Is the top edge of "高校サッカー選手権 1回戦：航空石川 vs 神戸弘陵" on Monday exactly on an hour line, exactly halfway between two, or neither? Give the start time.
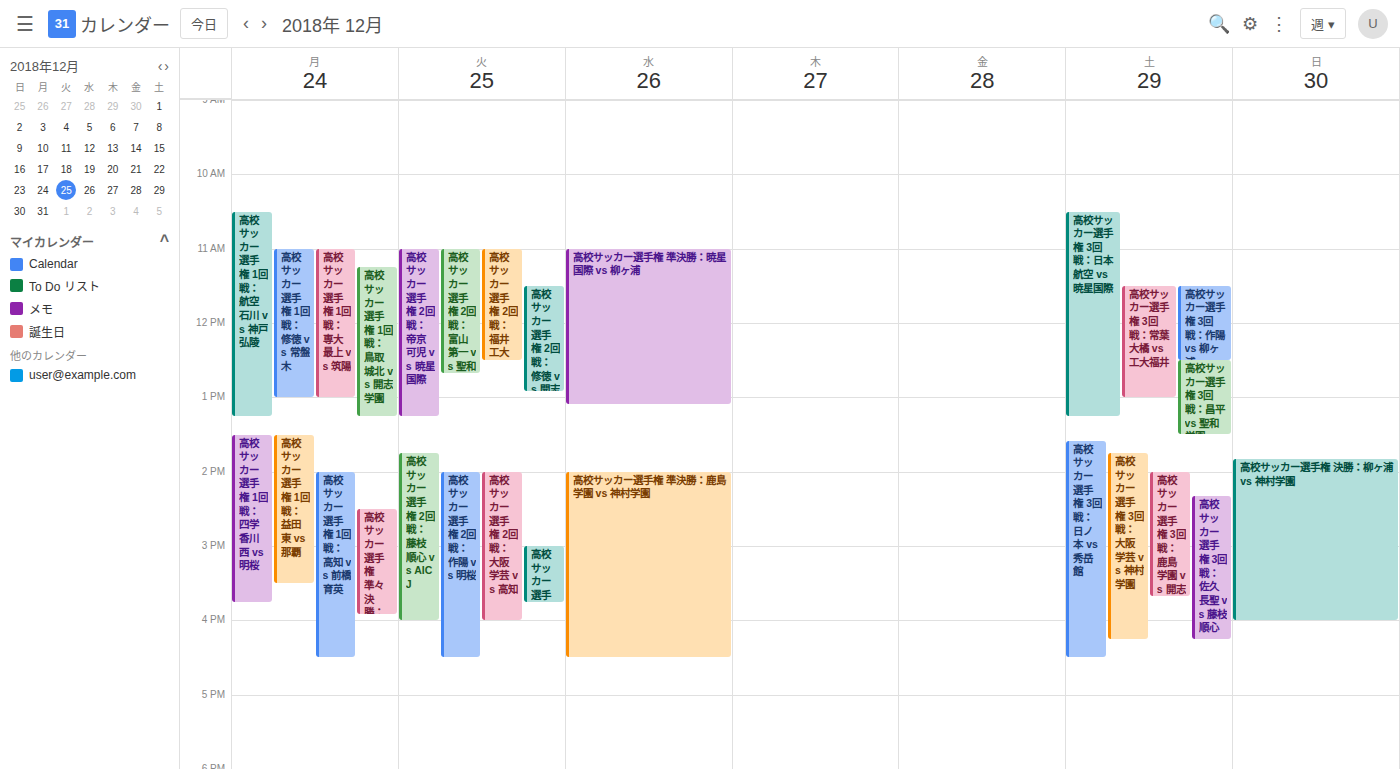
10:30 AM -- halfway between the 10 AM and 11 AM lines.